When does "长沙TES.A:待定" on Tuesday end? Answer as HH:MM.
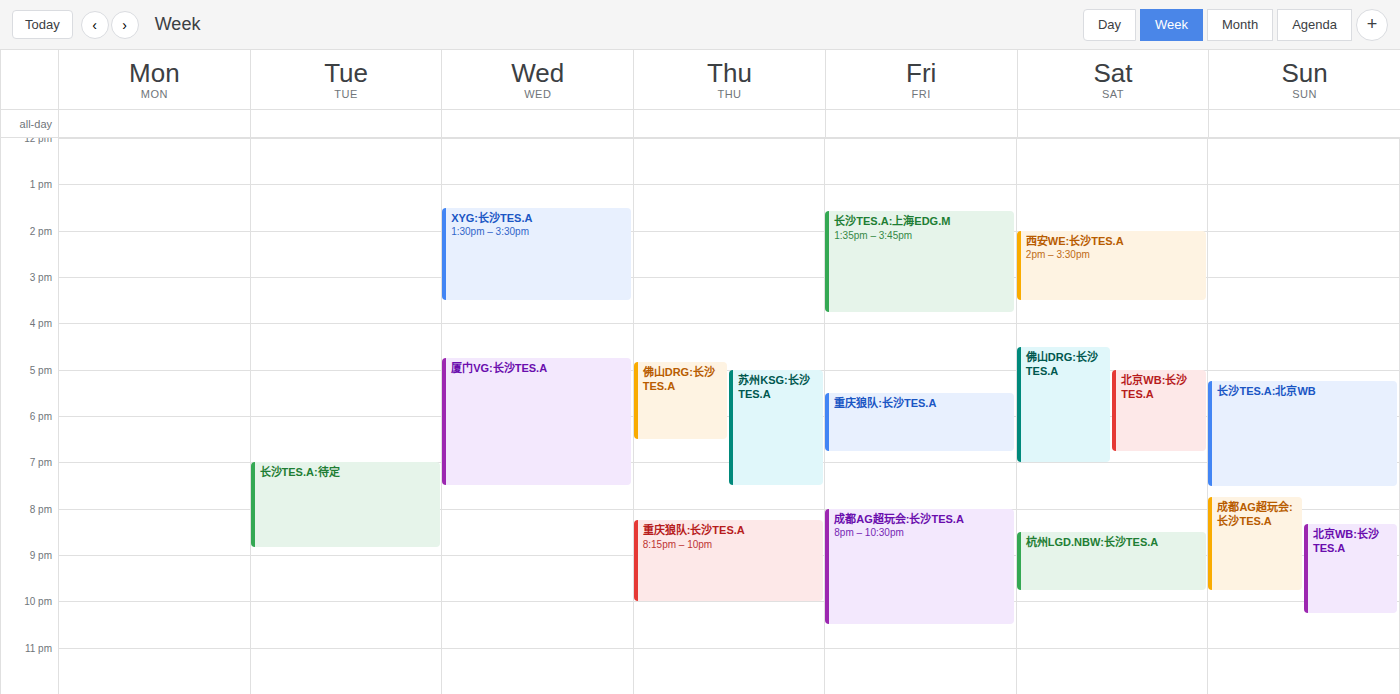
20:50